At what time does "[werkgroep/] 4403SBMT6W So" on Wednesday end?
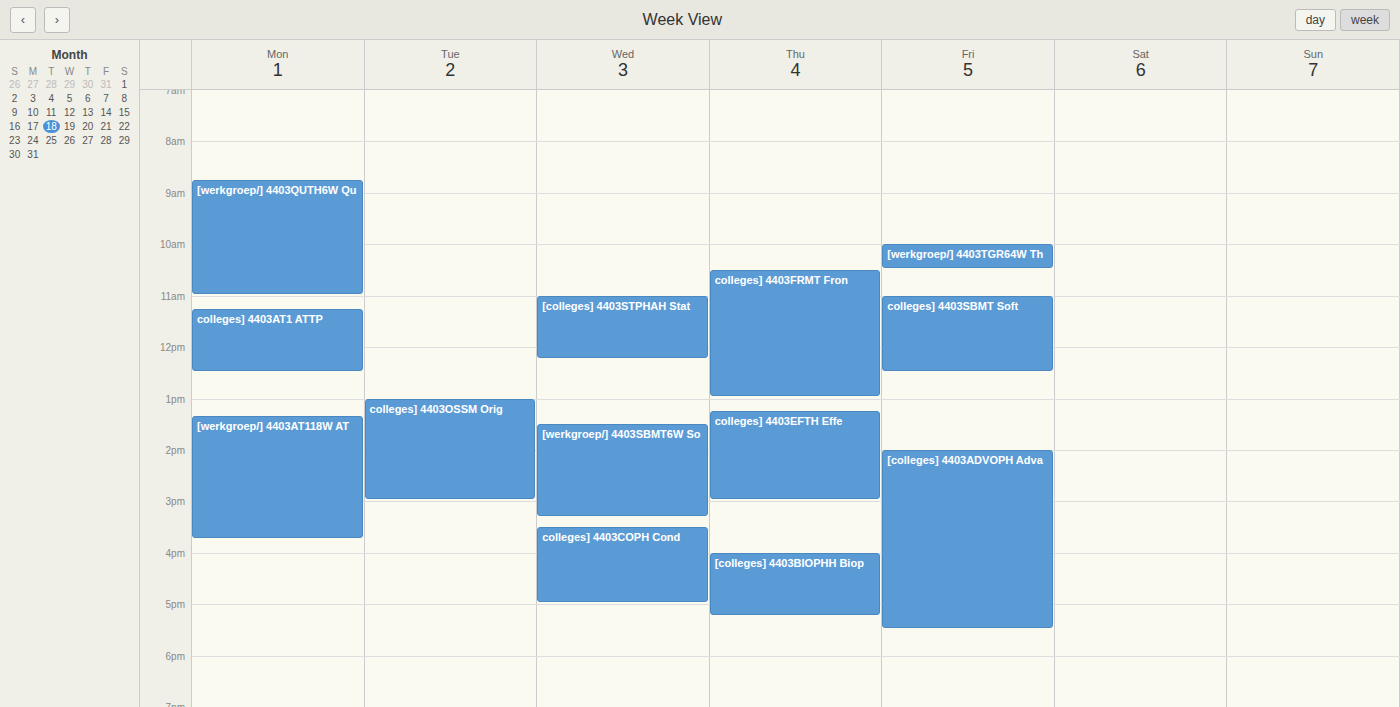
3:20 PM